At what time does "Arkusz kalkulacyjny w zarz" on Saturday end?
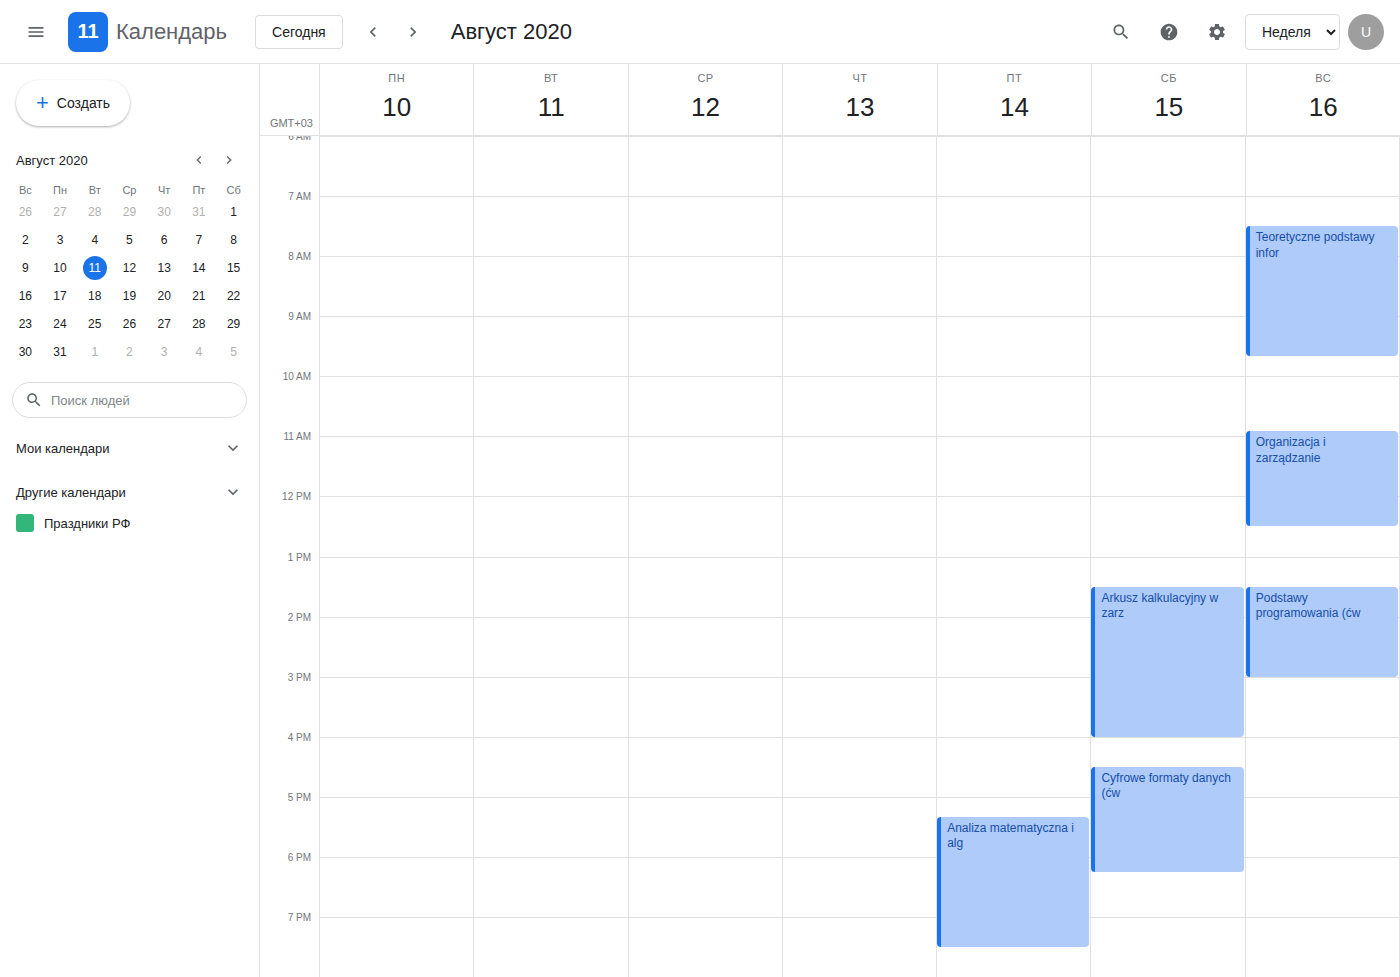
16:00